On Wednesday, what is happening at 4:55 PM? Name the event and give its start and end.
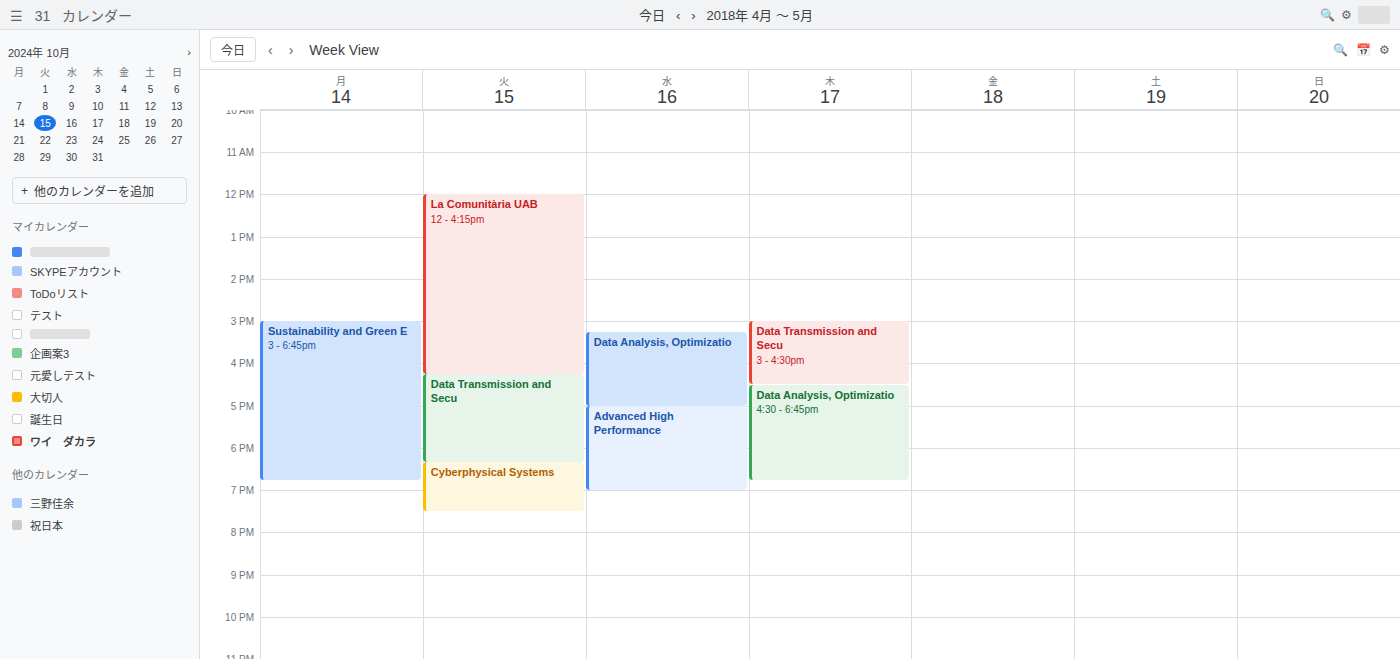
"Data Analysis, Optimizatio", 3:15 PM to 5:00 PM